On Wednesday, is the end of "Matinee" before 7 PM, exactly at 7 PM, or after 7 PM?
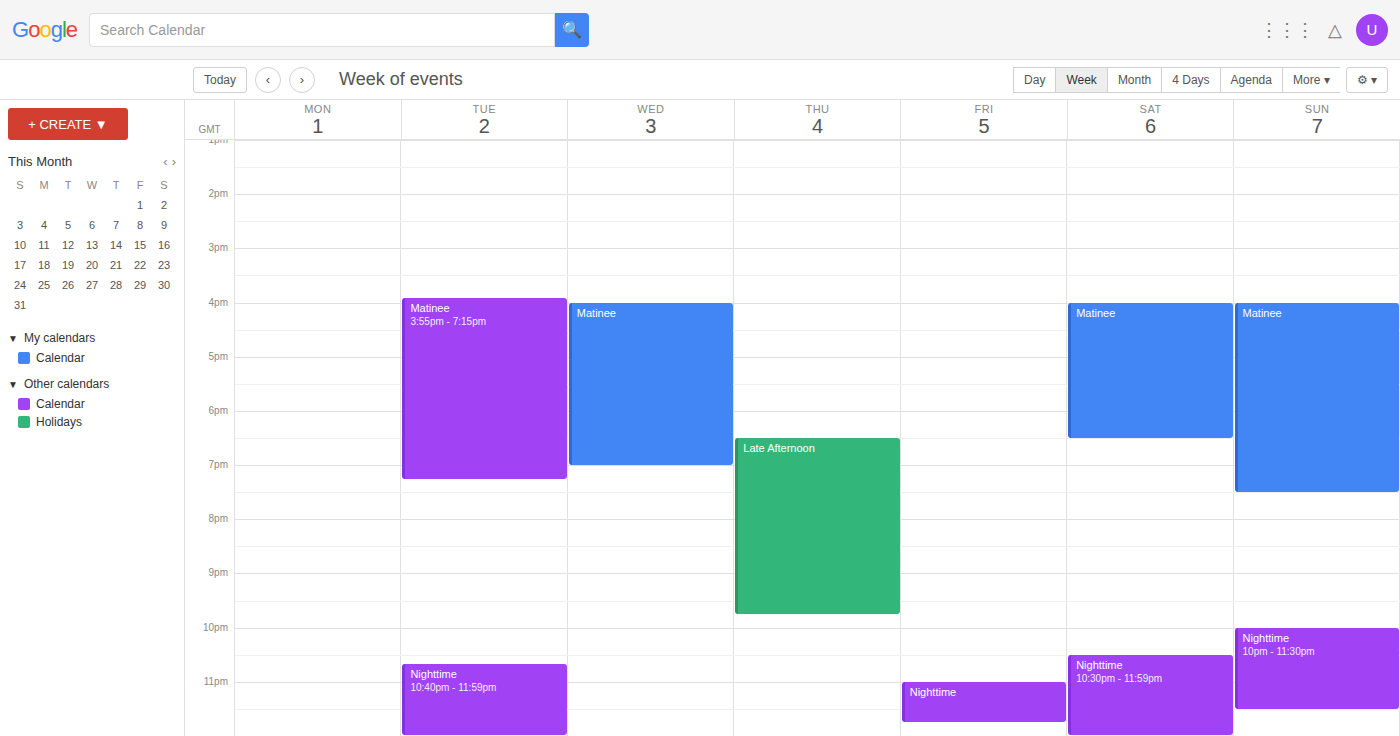
7:00 PM -- exactly at 7 PM, on the 7 PM line.